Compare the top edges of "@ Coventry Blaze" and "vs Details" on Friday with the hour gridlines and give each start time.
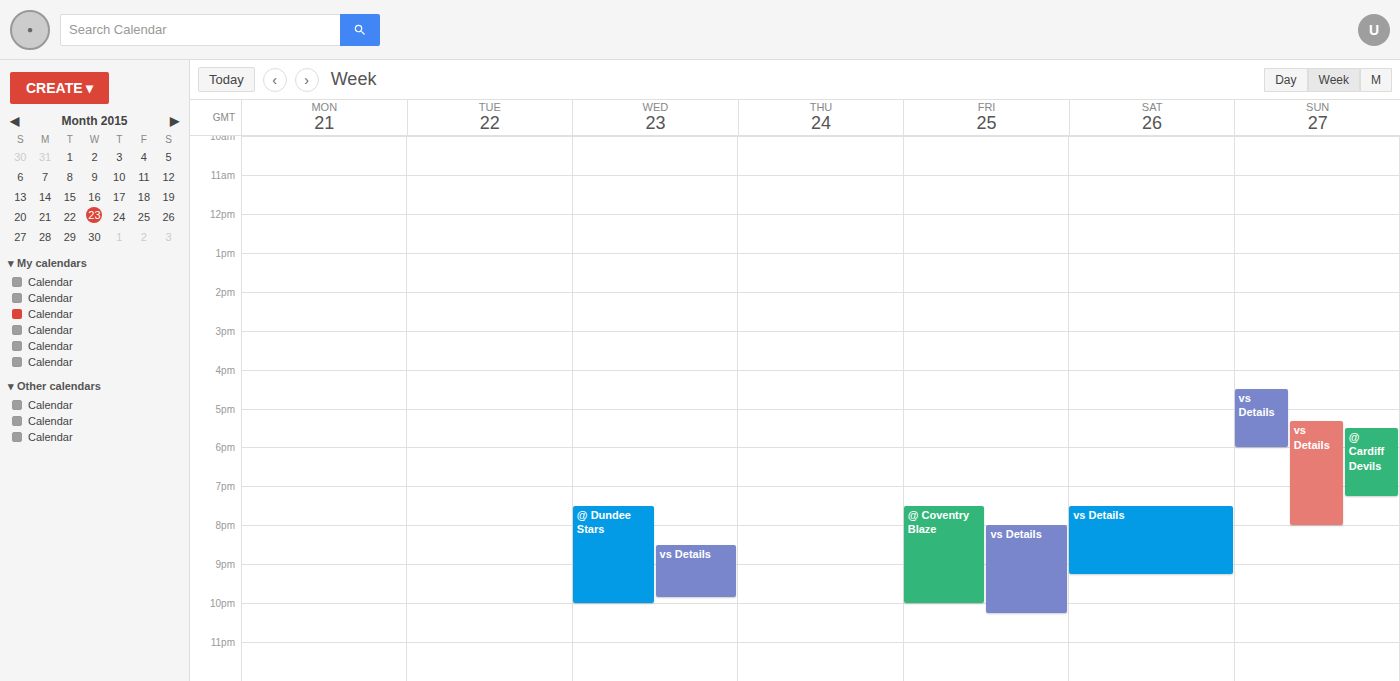
"@ Coventry Blaze": 7:30 PM, halfway between the 7 PM and 8 PM lines. "vs Details": 8:00 PM, exactly on the 8 PM line.